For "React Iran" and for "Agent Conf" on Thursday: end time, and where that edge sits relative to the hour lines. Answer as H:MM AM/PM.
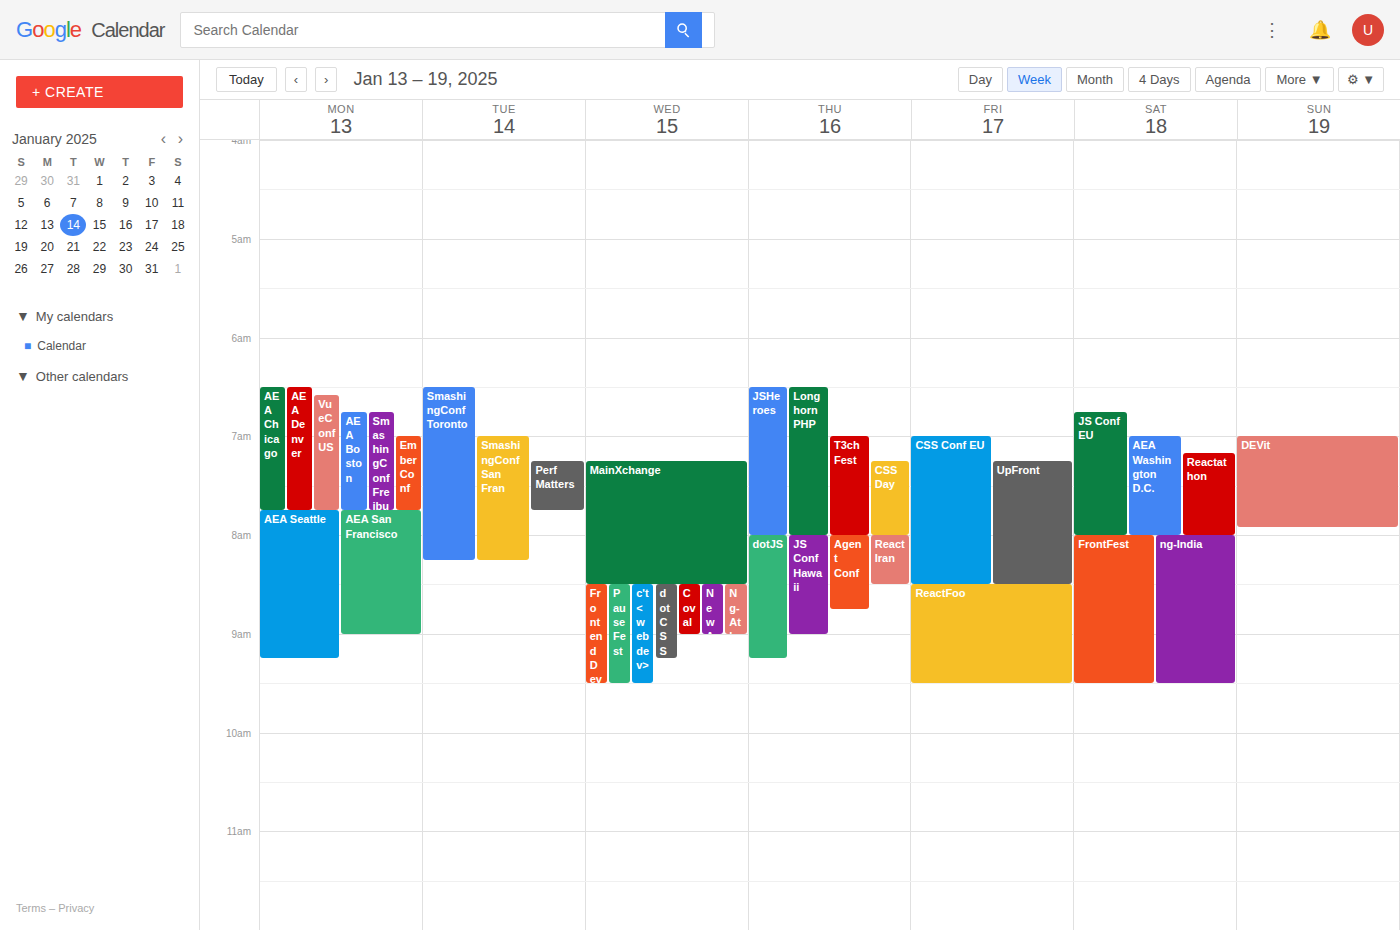
"React Iran": 8:30 AM, halfway between the 8 AM and 9 AM lines. "Agent Conf": 8:45 AM, neither: three quarters of the way from the 8 AM line to the 9 AM line.